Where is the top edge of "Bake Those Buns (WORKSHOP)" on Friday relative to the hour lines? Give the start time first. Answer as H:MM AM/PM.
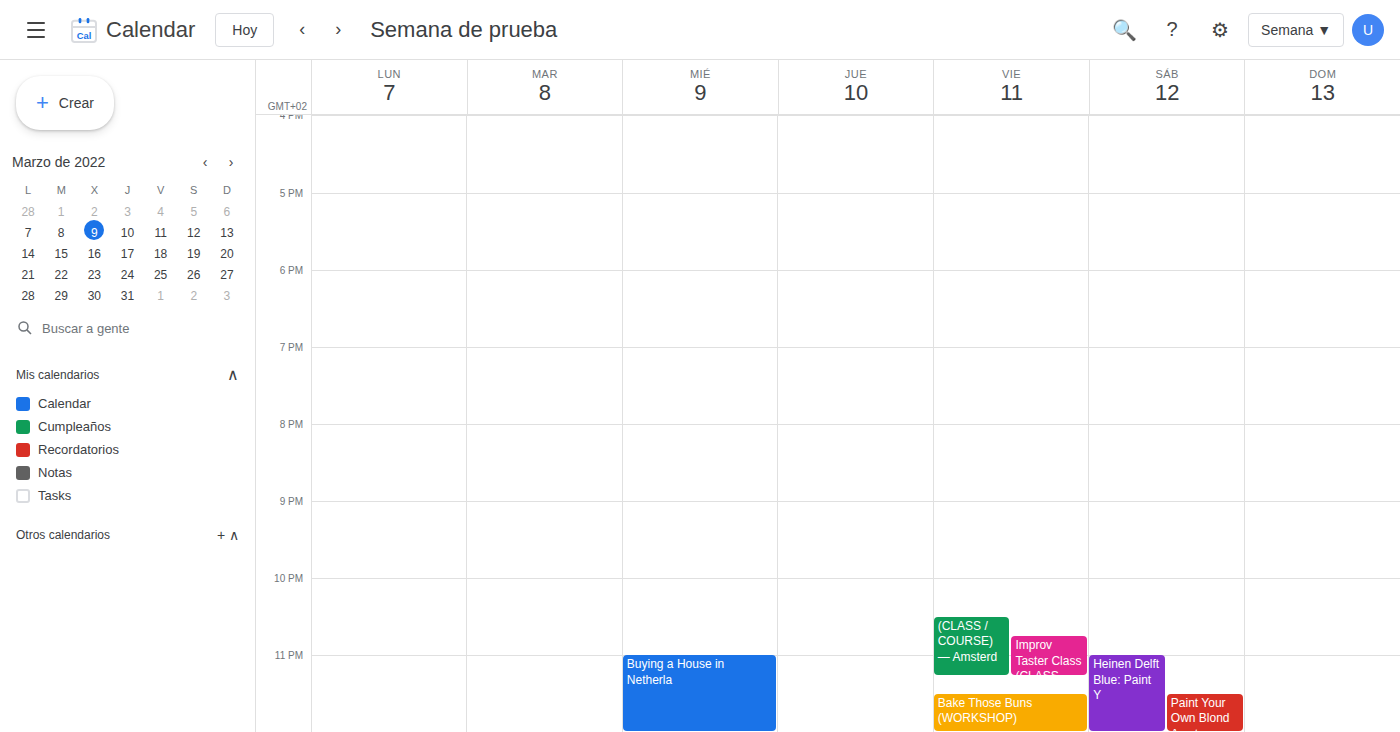
11:30 PM -- halfway between the 11 PM and 12 AM lines.